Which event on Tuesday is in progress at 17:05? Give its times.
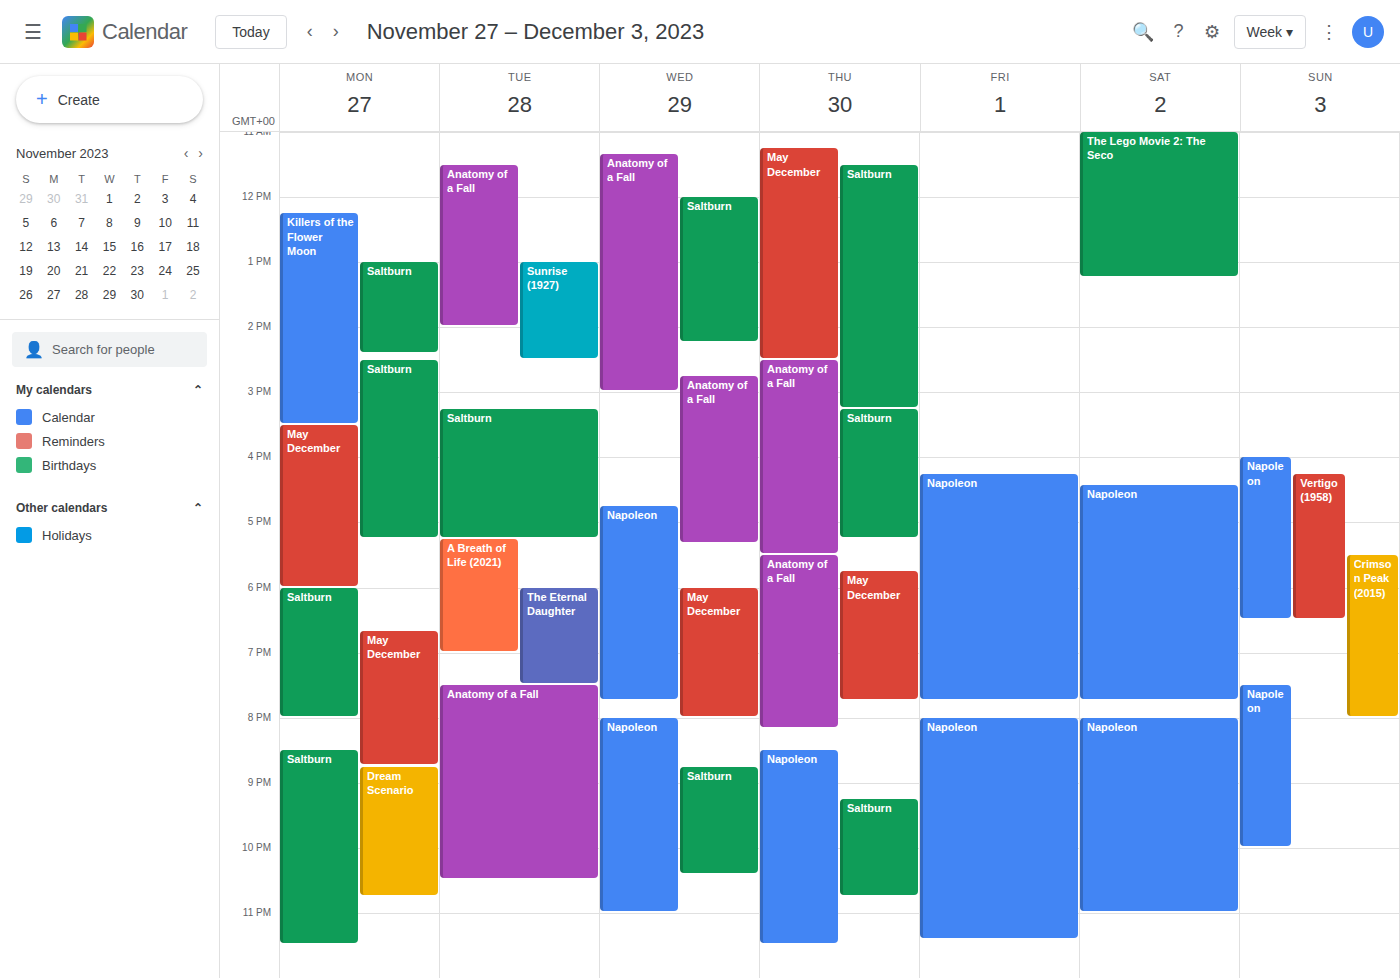
"Saltburn", 15:15 to 17:15